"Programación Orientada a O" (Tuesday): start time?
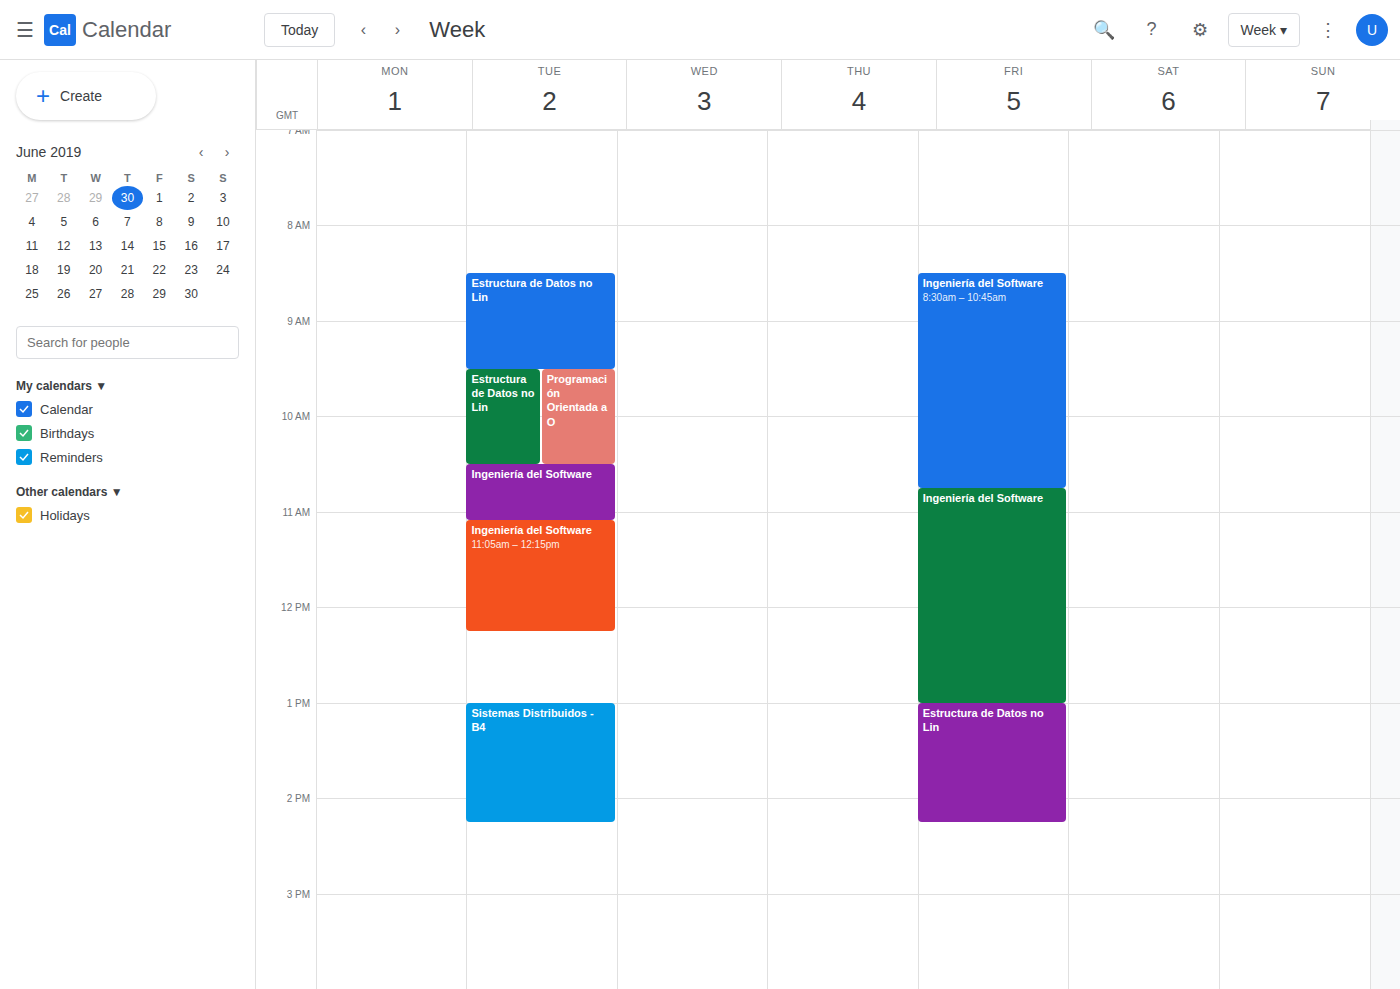
9:30 AM